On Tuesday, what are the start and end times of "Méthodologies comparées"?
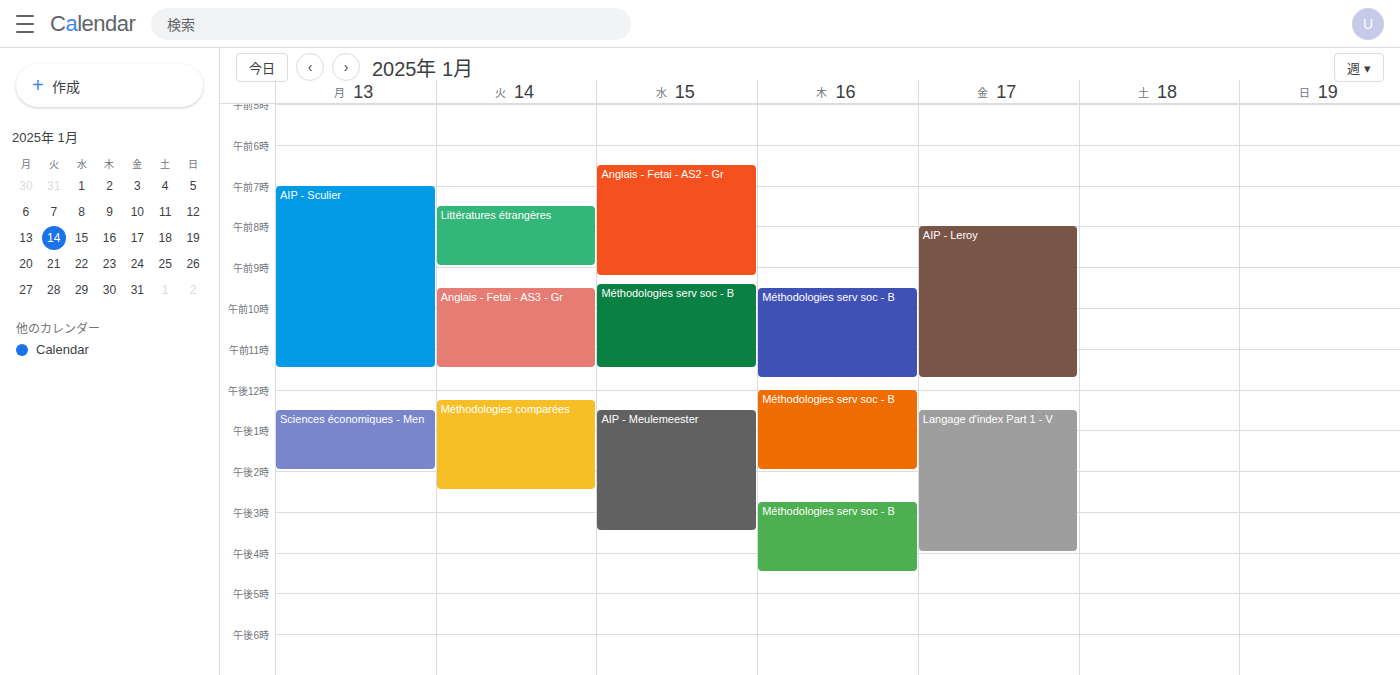
12:15 PM to 2:30 PM